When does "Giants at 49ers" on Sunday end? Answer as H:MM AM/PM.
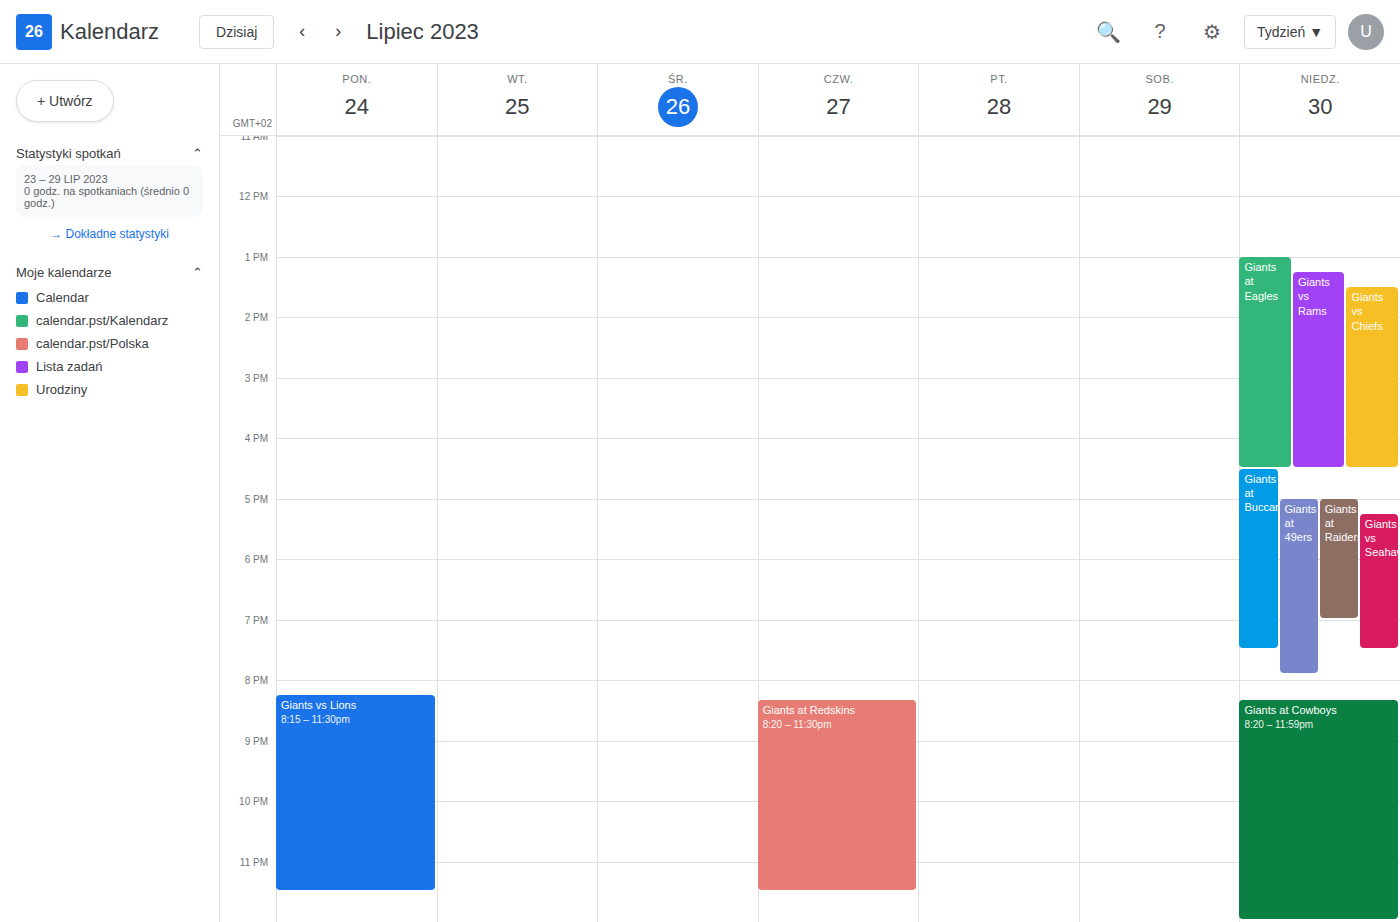
7:55 PM